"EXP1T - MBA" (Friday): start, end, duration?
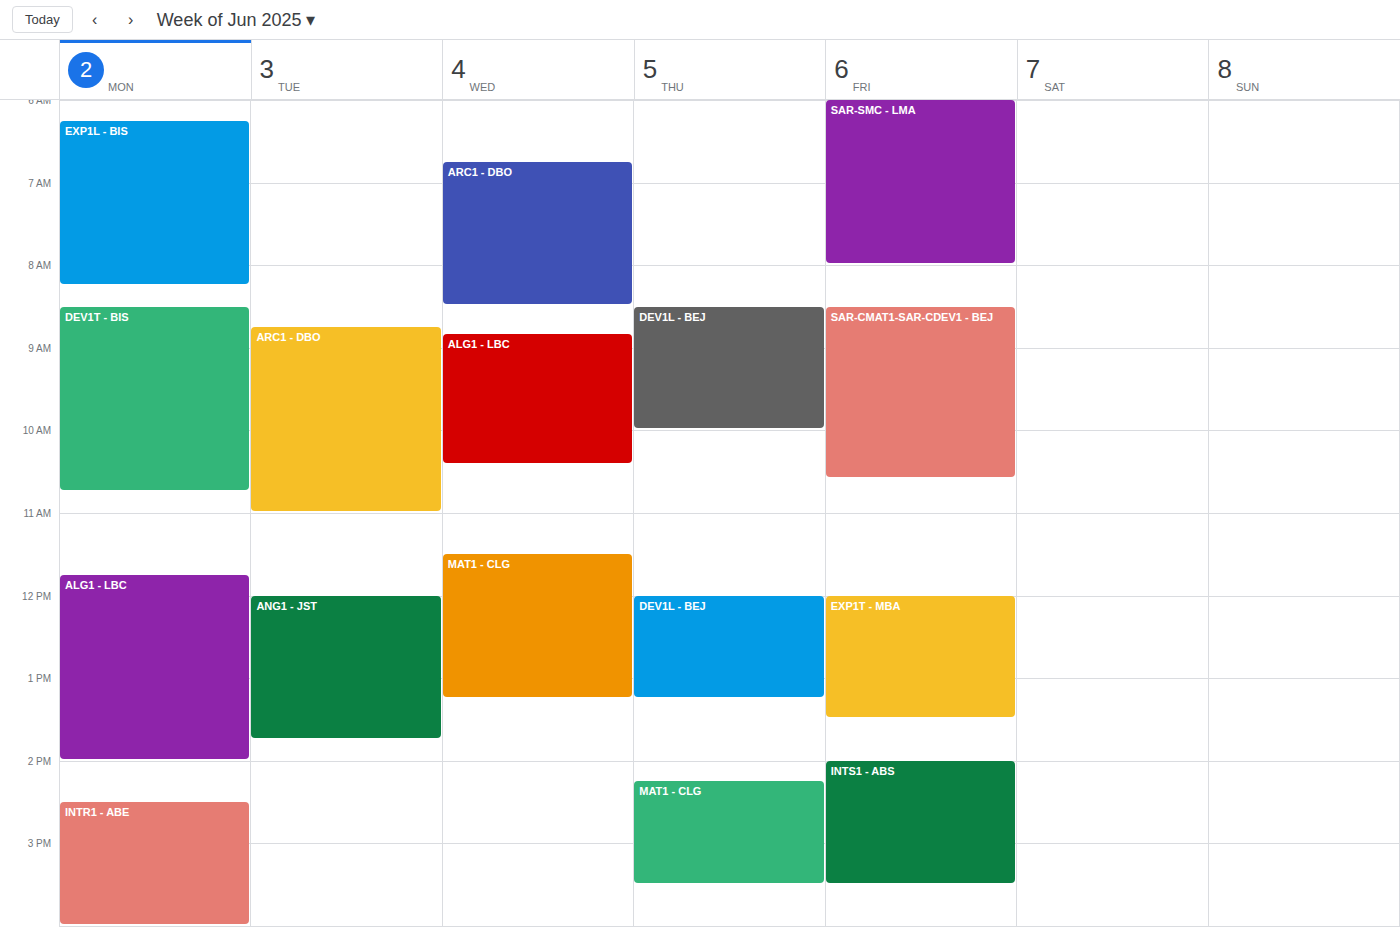
12:00 PM to 1:30 PM, 1 hour 30 minutes